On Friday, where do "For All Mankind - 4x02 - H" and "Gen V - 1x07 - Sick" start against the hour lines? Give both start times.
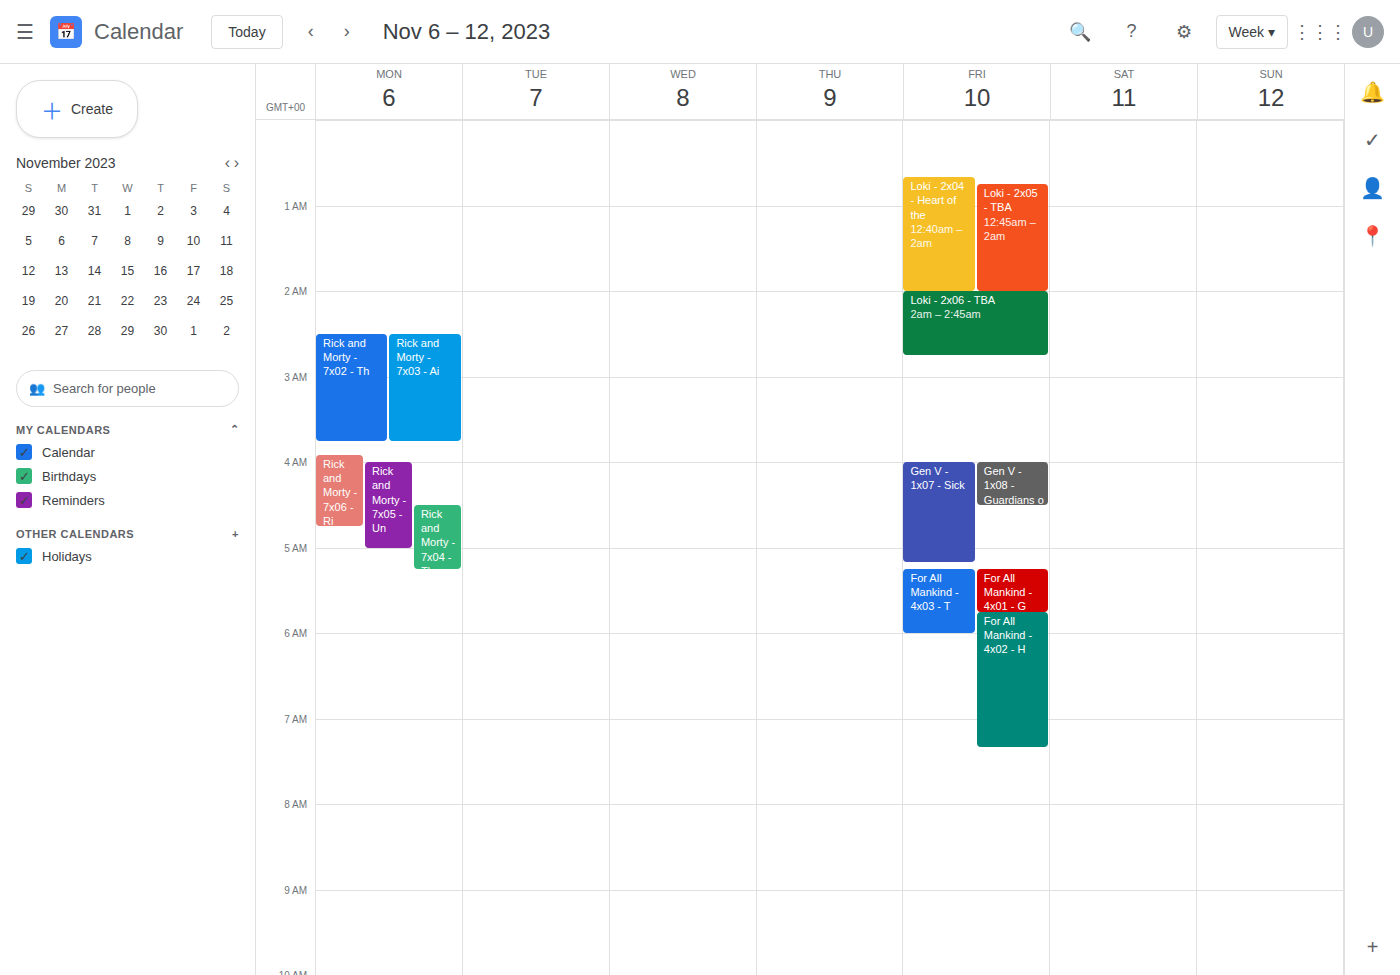
"For All Mankind - 4x02 - H": 05:45, neither: three quarters of the way from the 05:00 line to the 06:00 line. "Gen V - 1x07 - Sick": 04:00, exactly on the 04:00 line.